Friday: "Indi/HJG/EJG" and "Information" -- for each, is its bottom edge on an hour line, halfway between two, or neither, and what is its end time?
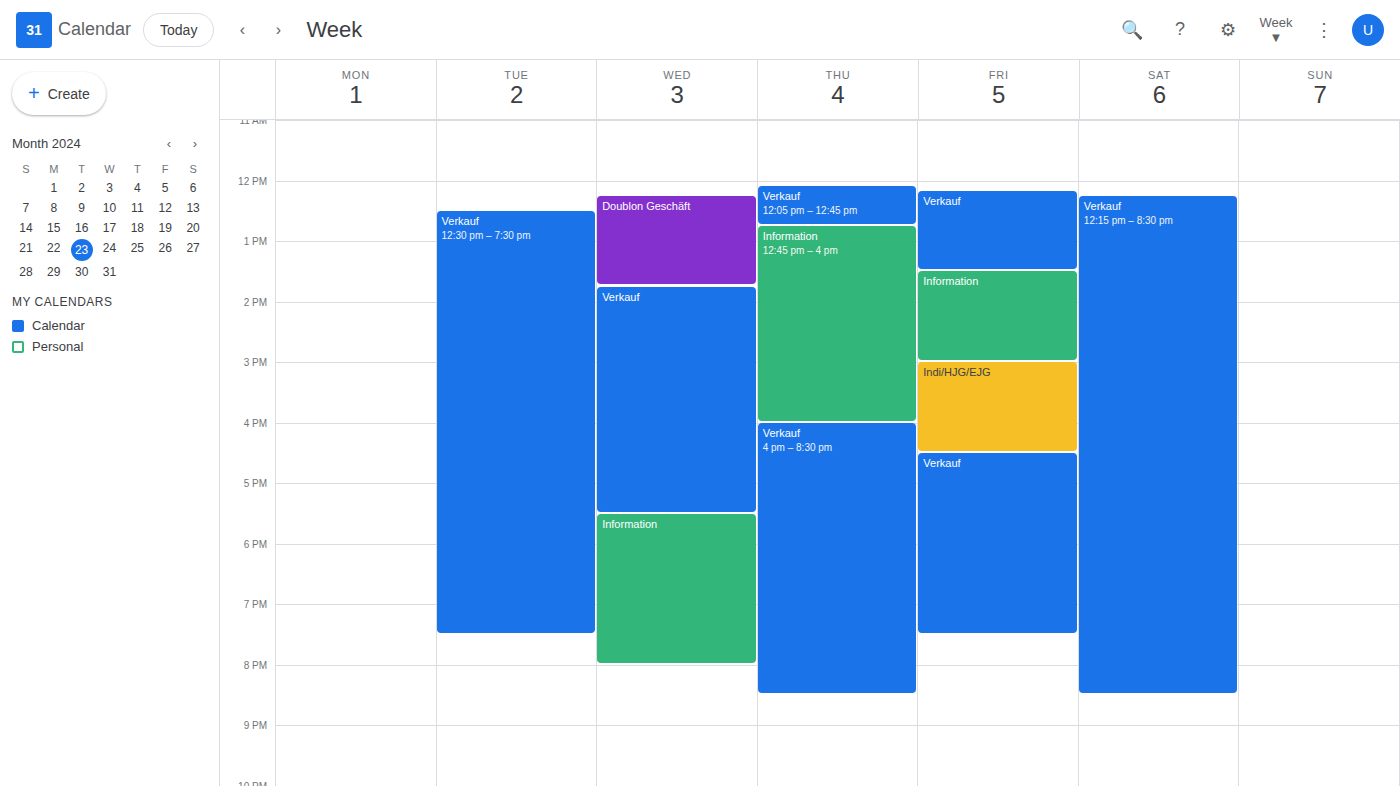
"Indi/HJG/EJG": 4:30 PM, halfway between the 4 PM and 5 PM lines. "Information": 3:00 PM, exactly on the 3 PM line.